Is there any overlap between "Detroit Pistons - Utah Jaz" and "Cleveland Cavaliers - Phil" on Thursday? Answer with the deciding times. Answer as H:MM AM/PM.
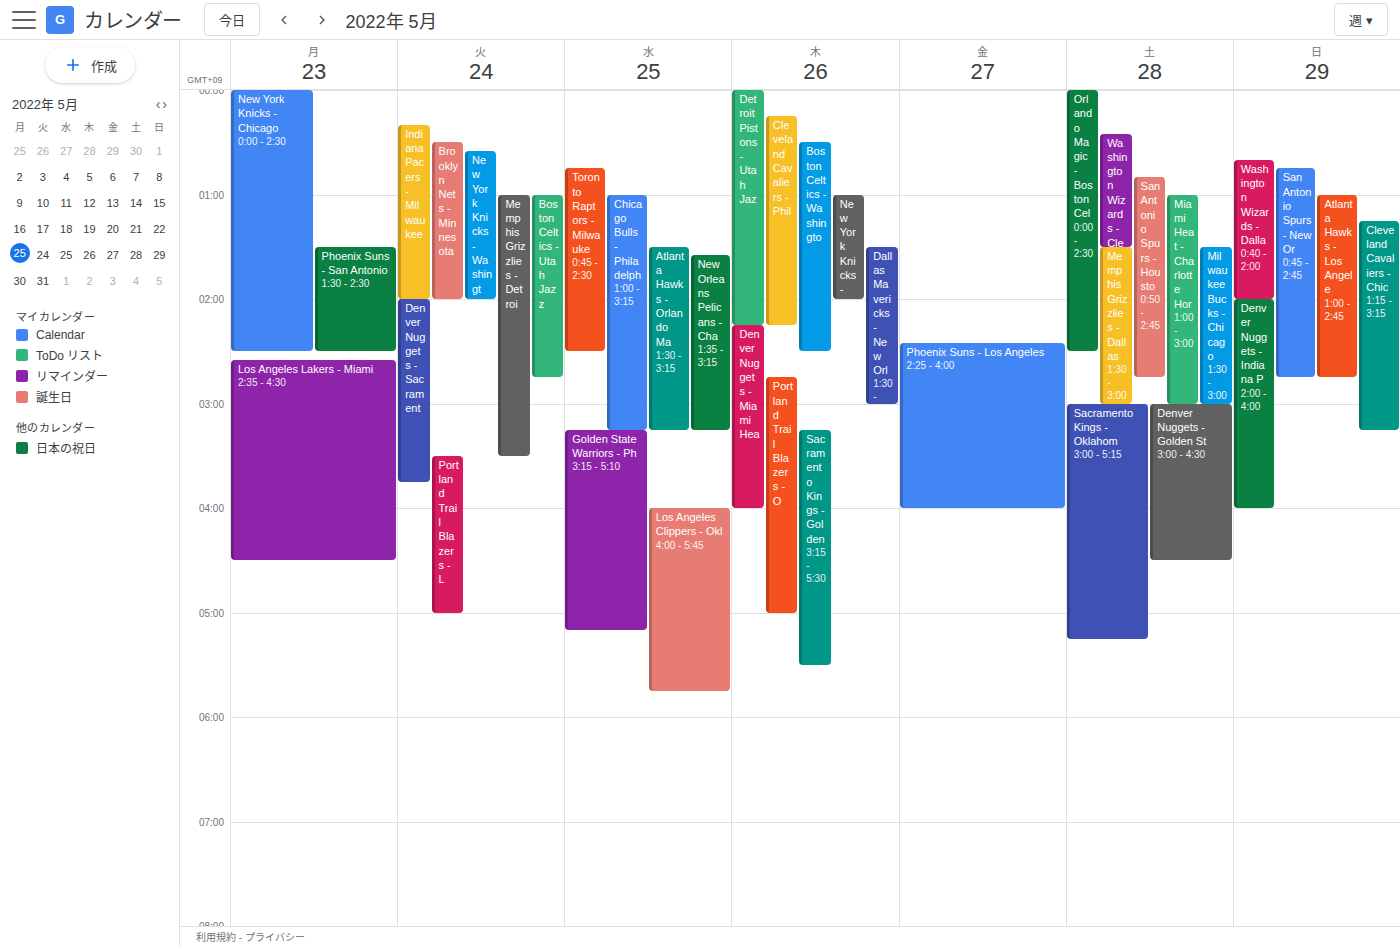
"Cleveland Cavaliers - Phil" runs 12:15 AM to 2:15 AM, inside "Detroit Pistons - Utah Jaz" -- they overlap.